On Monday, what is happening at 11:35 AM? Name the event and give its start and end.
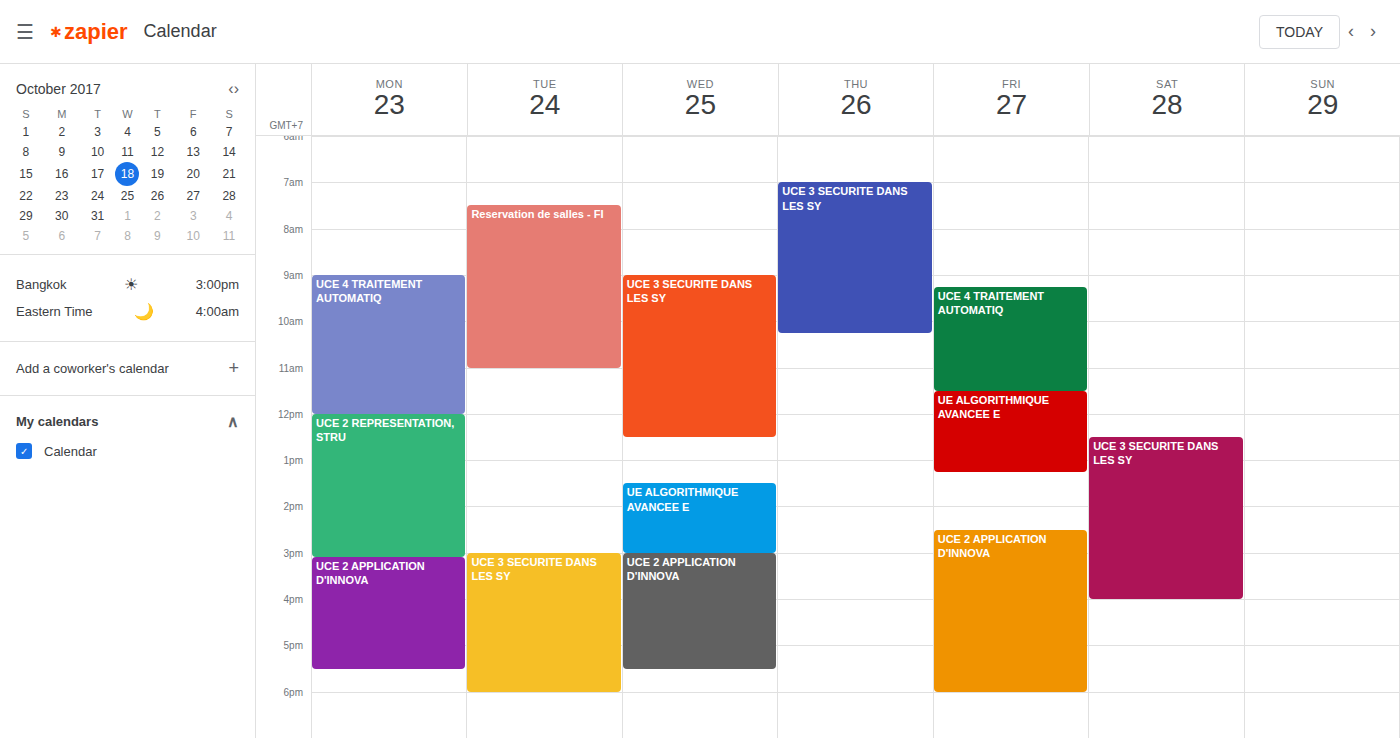
"UCE 4 TRAITEMENT AUTOMATIQ", 9:00 AM to 12:00 PM